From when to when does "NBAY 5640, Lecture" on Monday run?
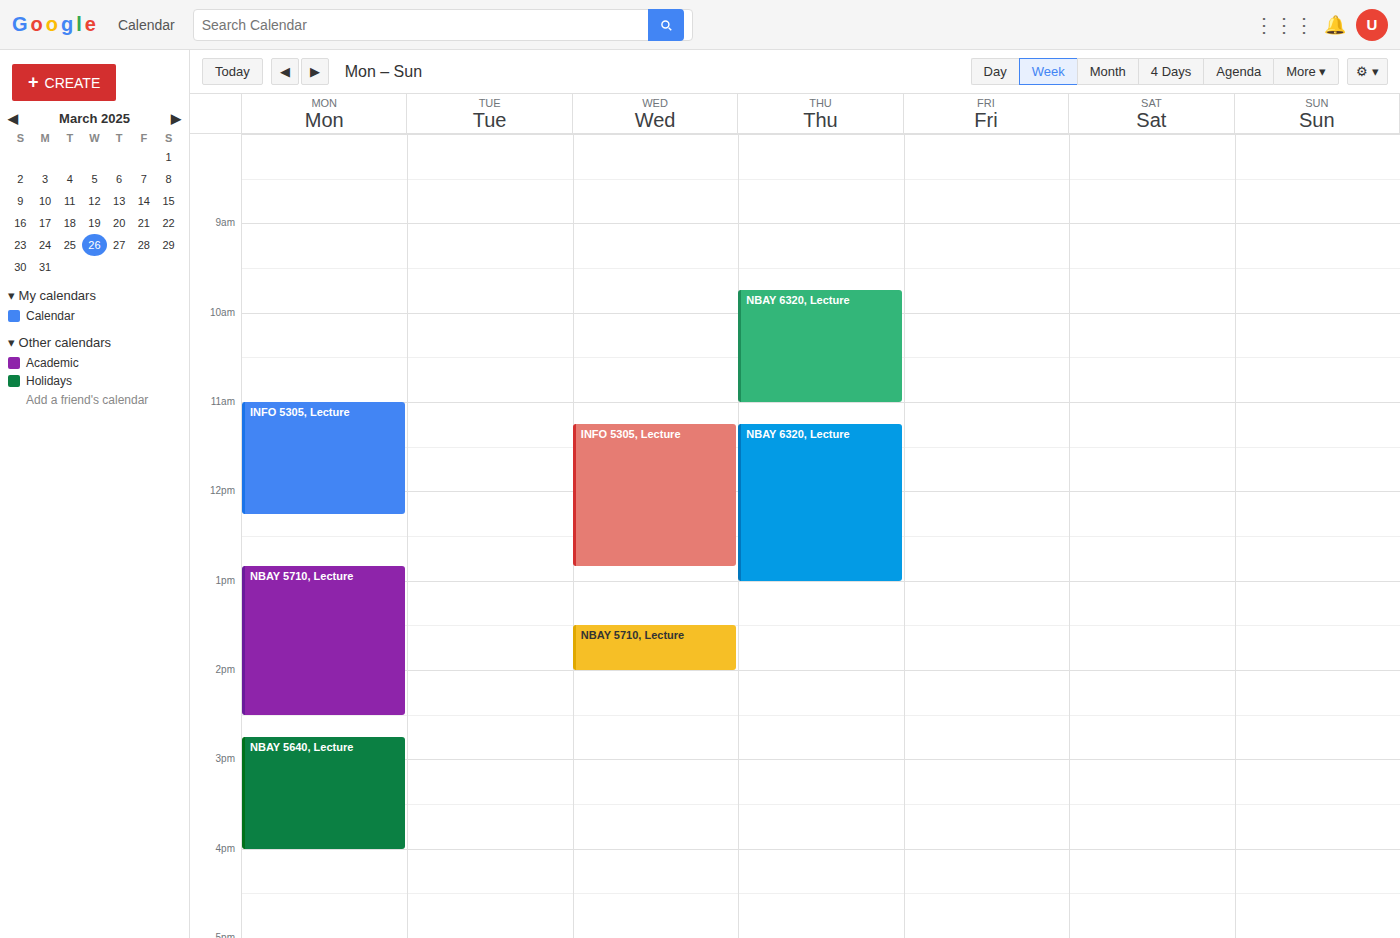
2:45 PM to 4:00 PM